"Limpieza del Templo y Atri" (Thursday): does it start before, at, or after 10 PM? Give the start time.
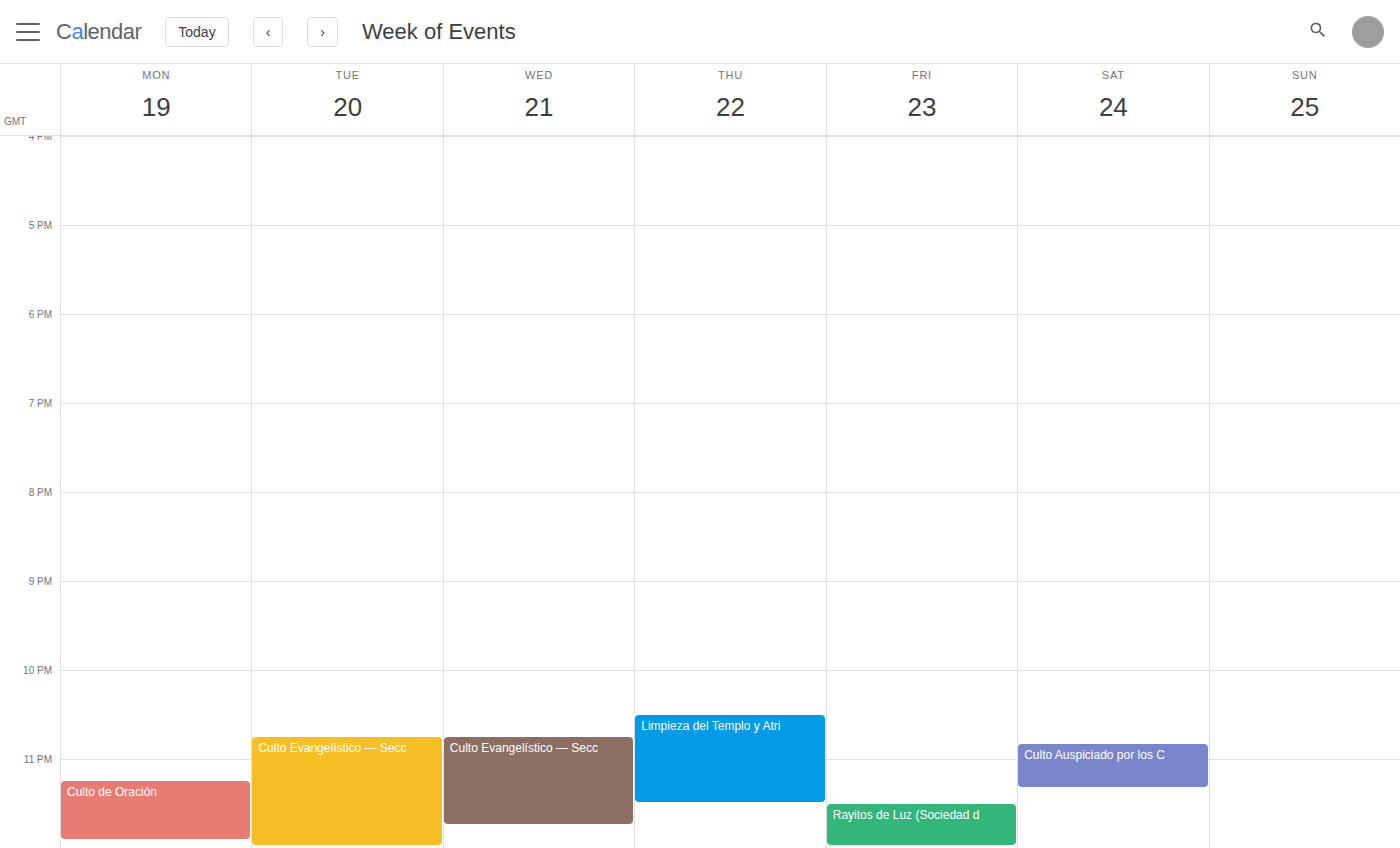
10:30 PM -- after 10 PM, 30 minutes below the 10 PM line.